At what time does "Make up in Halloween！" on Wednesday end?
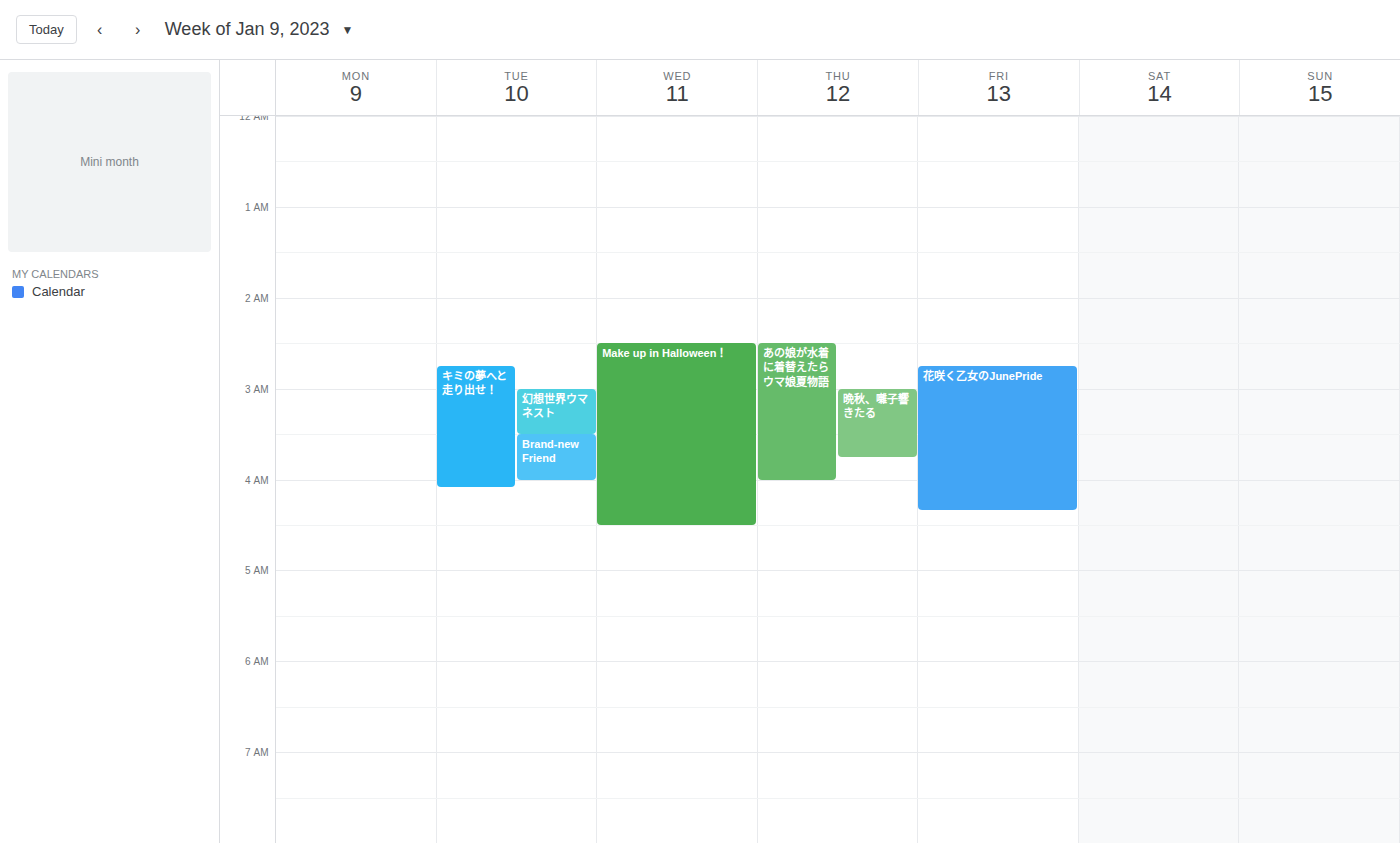
04:30